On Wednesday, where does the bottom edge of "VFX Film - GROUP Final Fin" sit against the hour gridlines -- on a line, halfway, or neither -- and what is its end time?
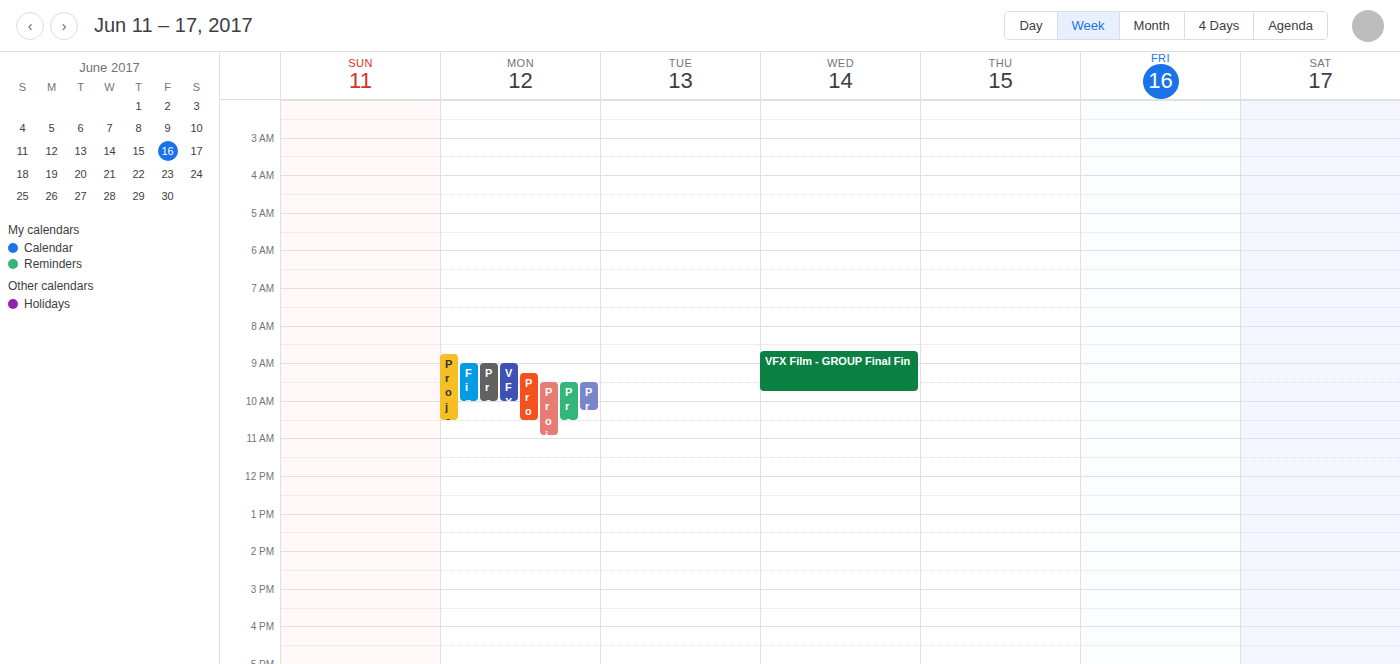
9:45 AM -- neither: three quarters of the way from the 9 AM line to the 10 AM line.